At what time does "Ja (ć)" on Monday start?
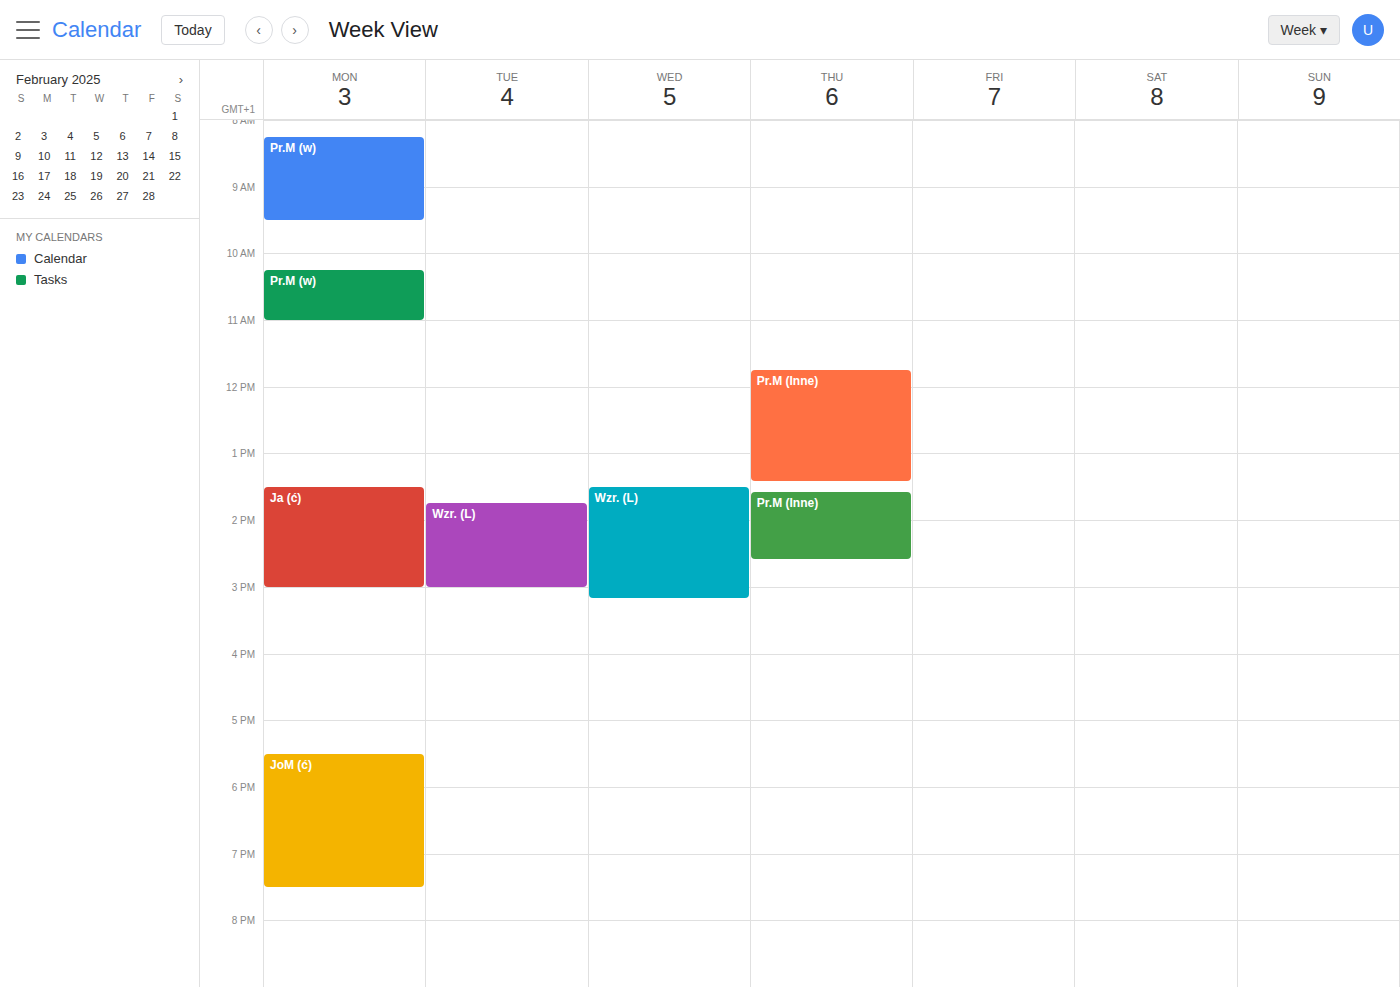
1:30 PM